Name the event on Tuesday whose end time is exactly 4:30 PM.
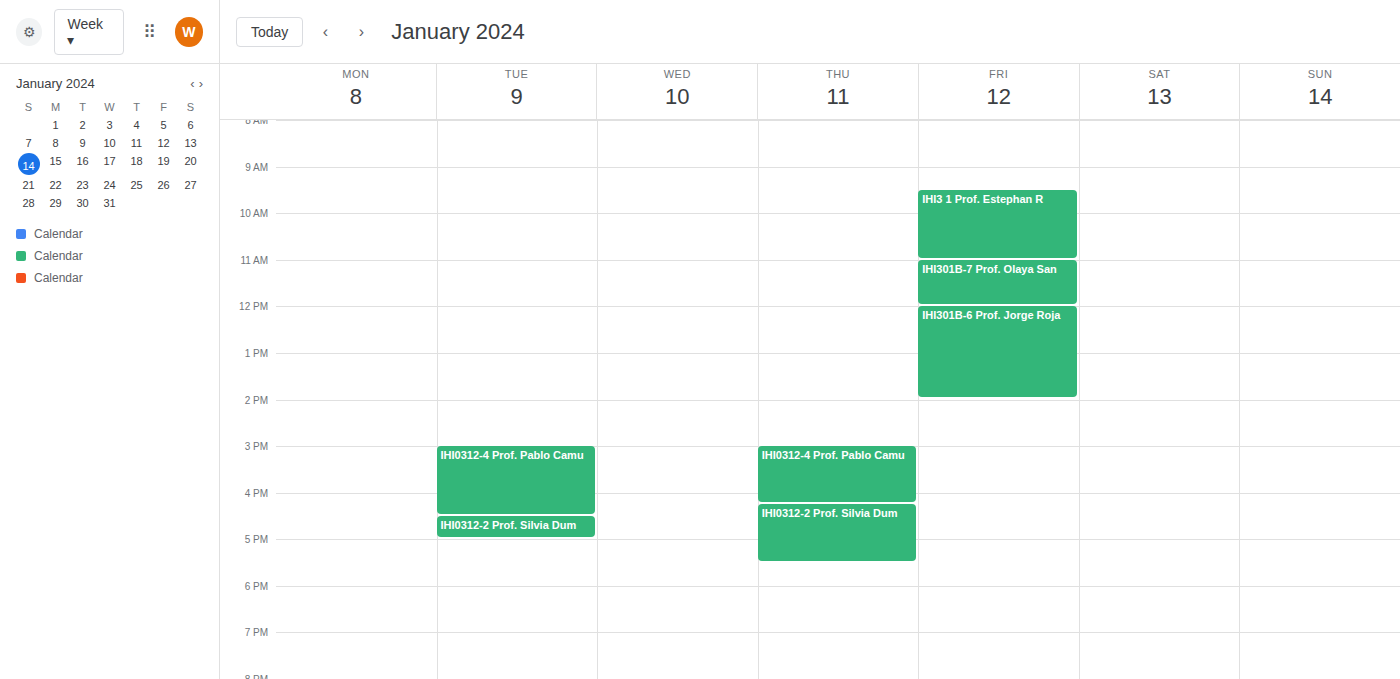
"IHI0312-4 Prof. Pablo Camu"